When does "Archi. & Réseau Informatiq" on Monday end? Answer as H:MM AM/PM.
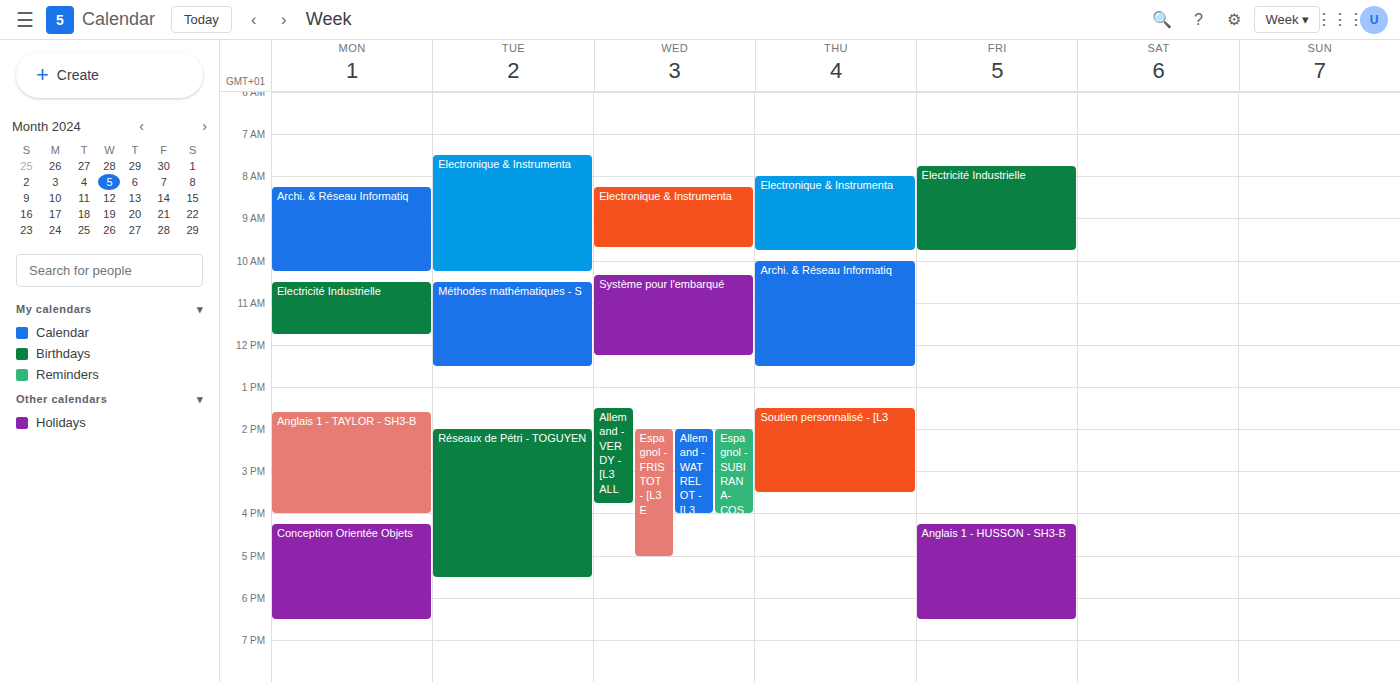
10:15 AM